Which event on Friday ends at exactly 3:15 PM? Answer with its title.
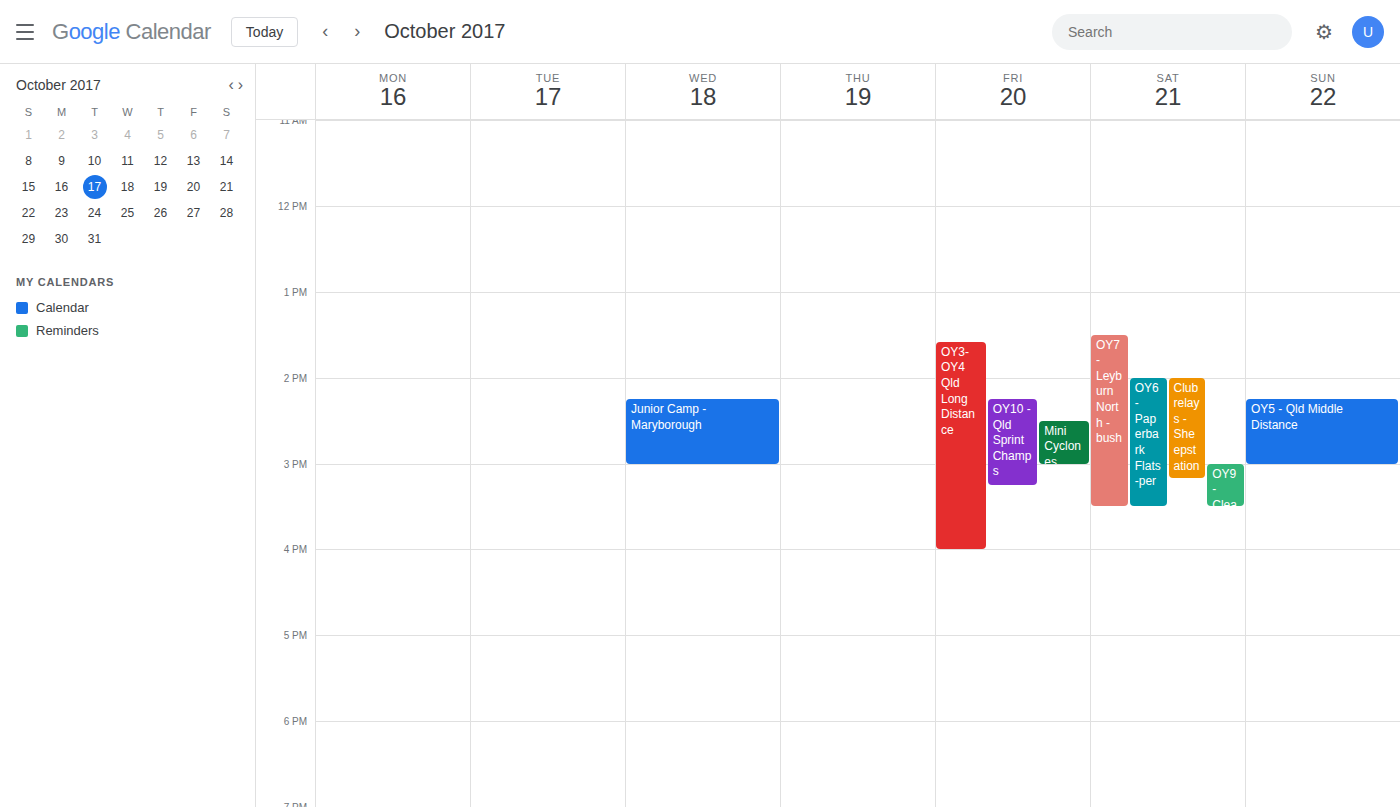
"OY10 - Qld Sprint Champs"